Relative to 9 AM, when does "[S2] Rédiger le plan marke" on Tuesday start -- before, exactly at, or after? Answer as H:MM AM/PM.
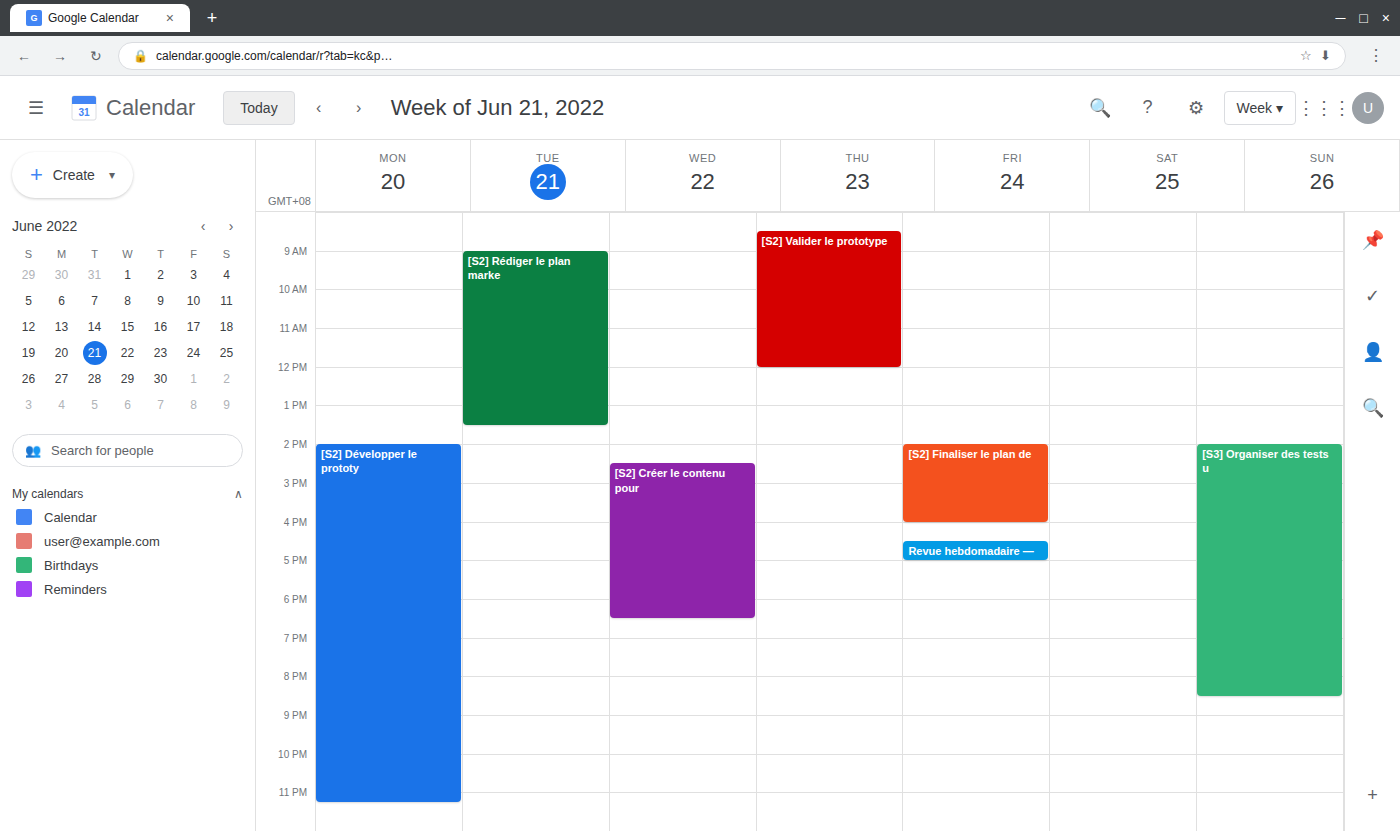
9:00 AM -- exactly at 9 AM, on the 9 AM line.